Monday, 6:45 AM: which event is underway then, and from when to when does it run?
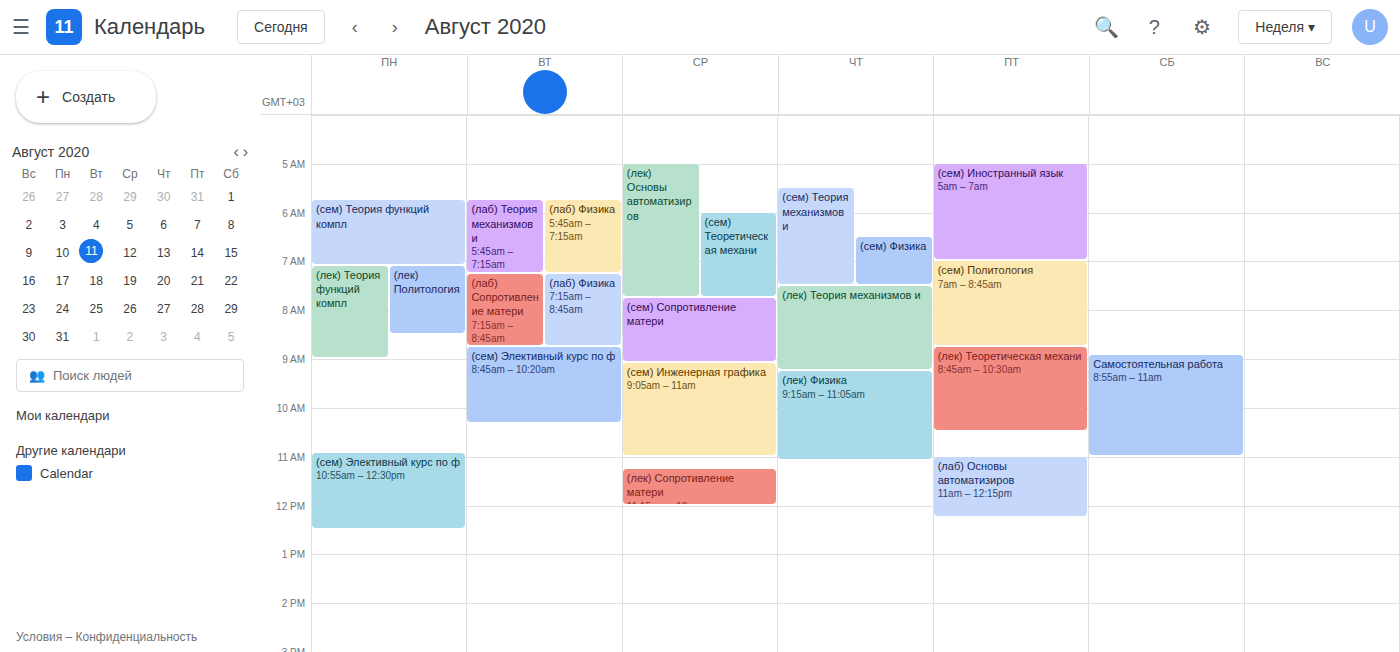
"(сем) Теория функций компл", 5:45 AM to 7:05 AM